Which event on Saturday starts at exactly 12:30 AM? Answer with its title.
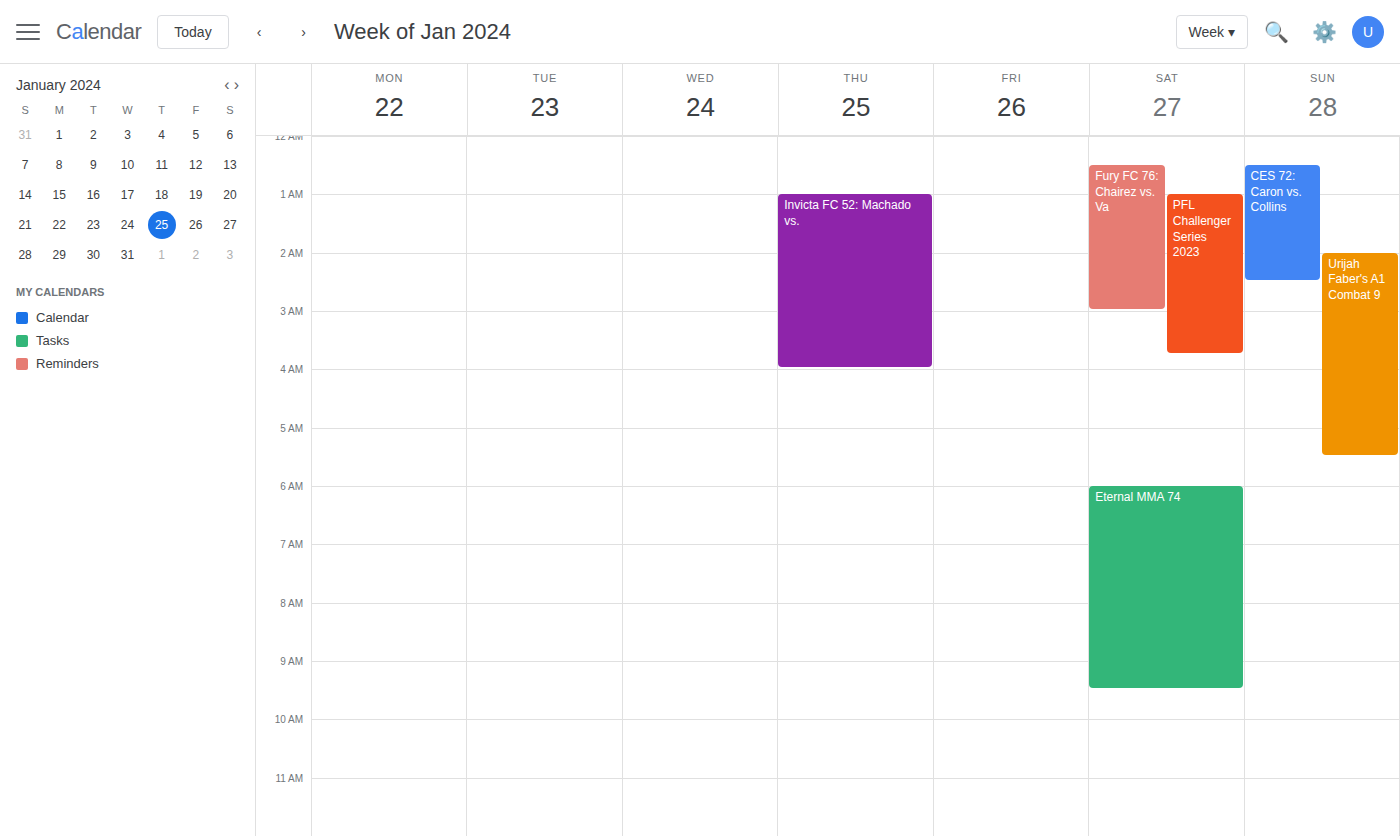
"Fury FC 76: Chairez vs. Va"